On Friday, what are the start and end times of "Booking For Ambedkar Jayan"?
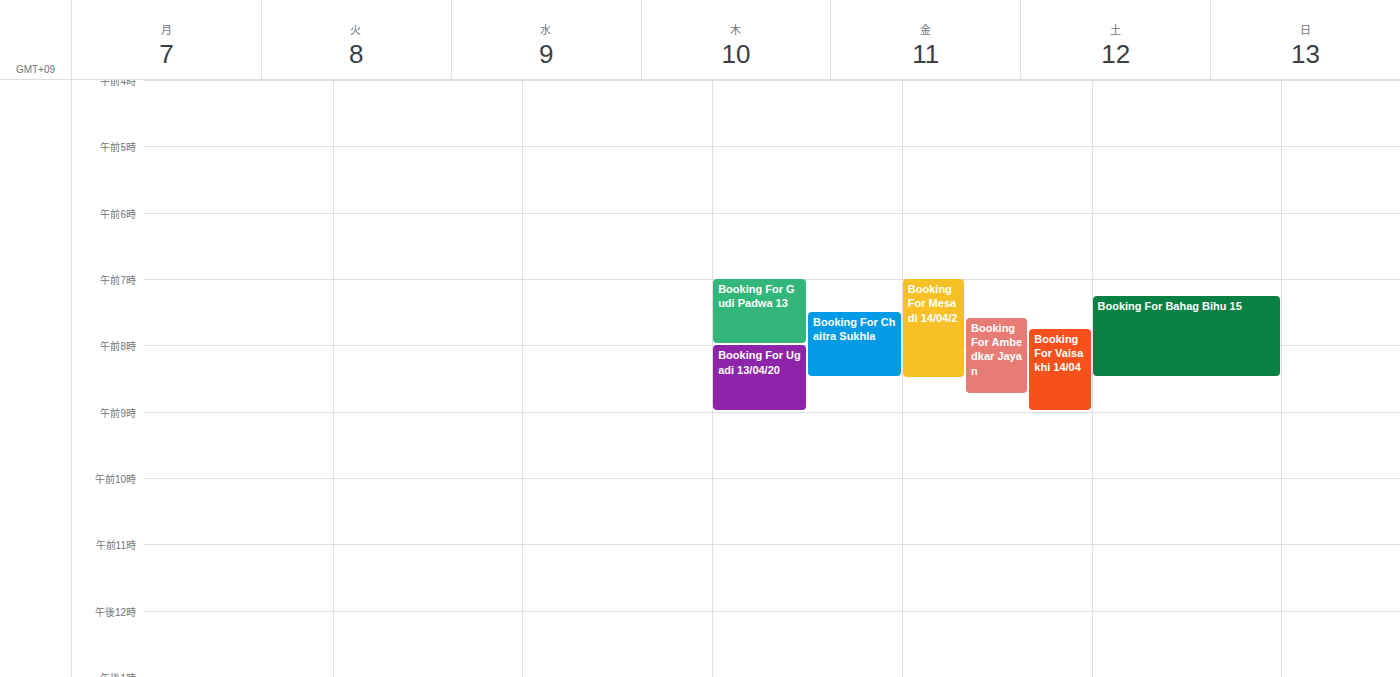
07:35 to 08:45